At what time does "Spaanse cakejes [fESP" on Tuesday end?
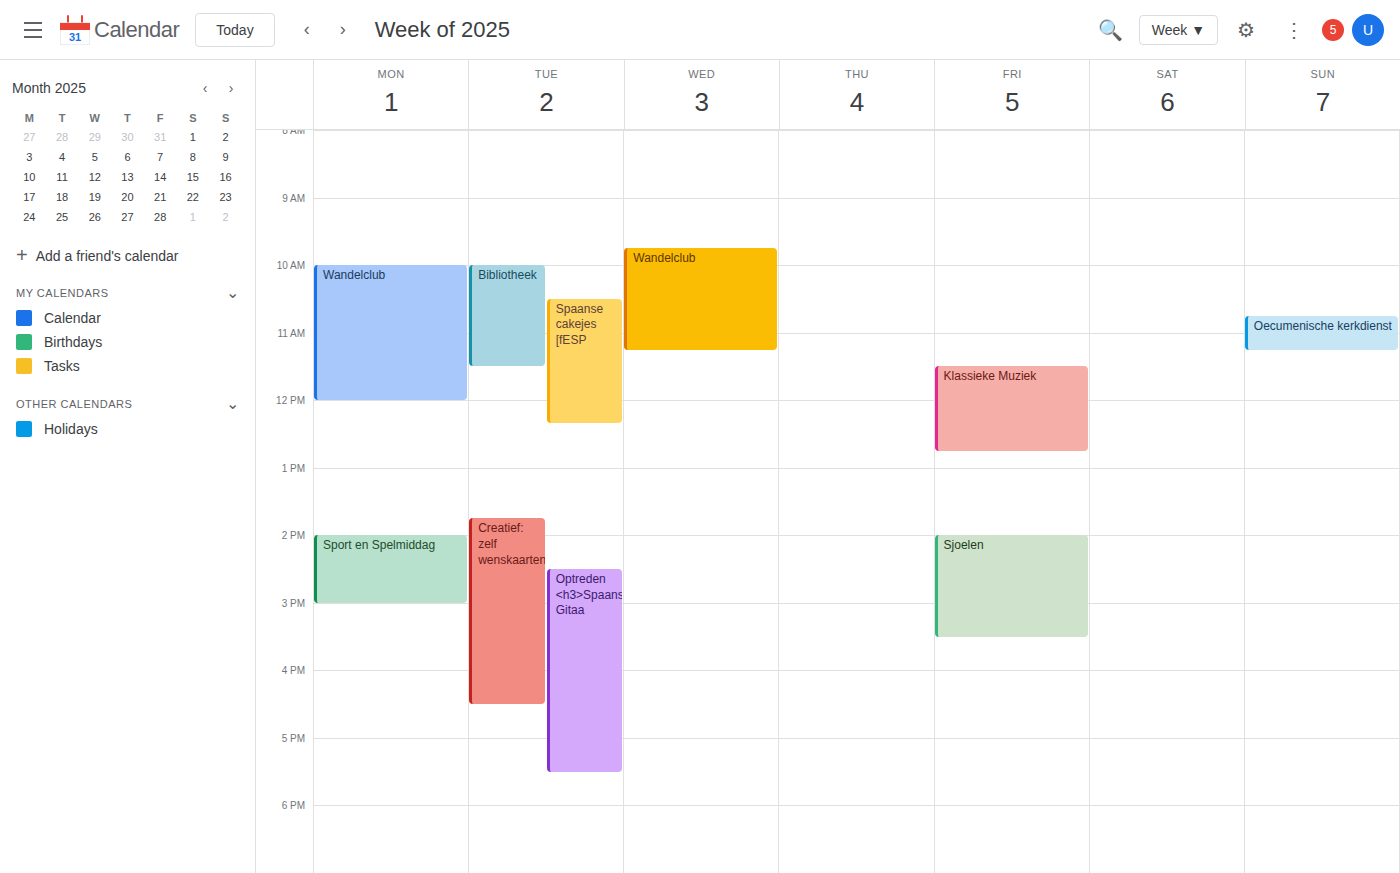
12:20 PM